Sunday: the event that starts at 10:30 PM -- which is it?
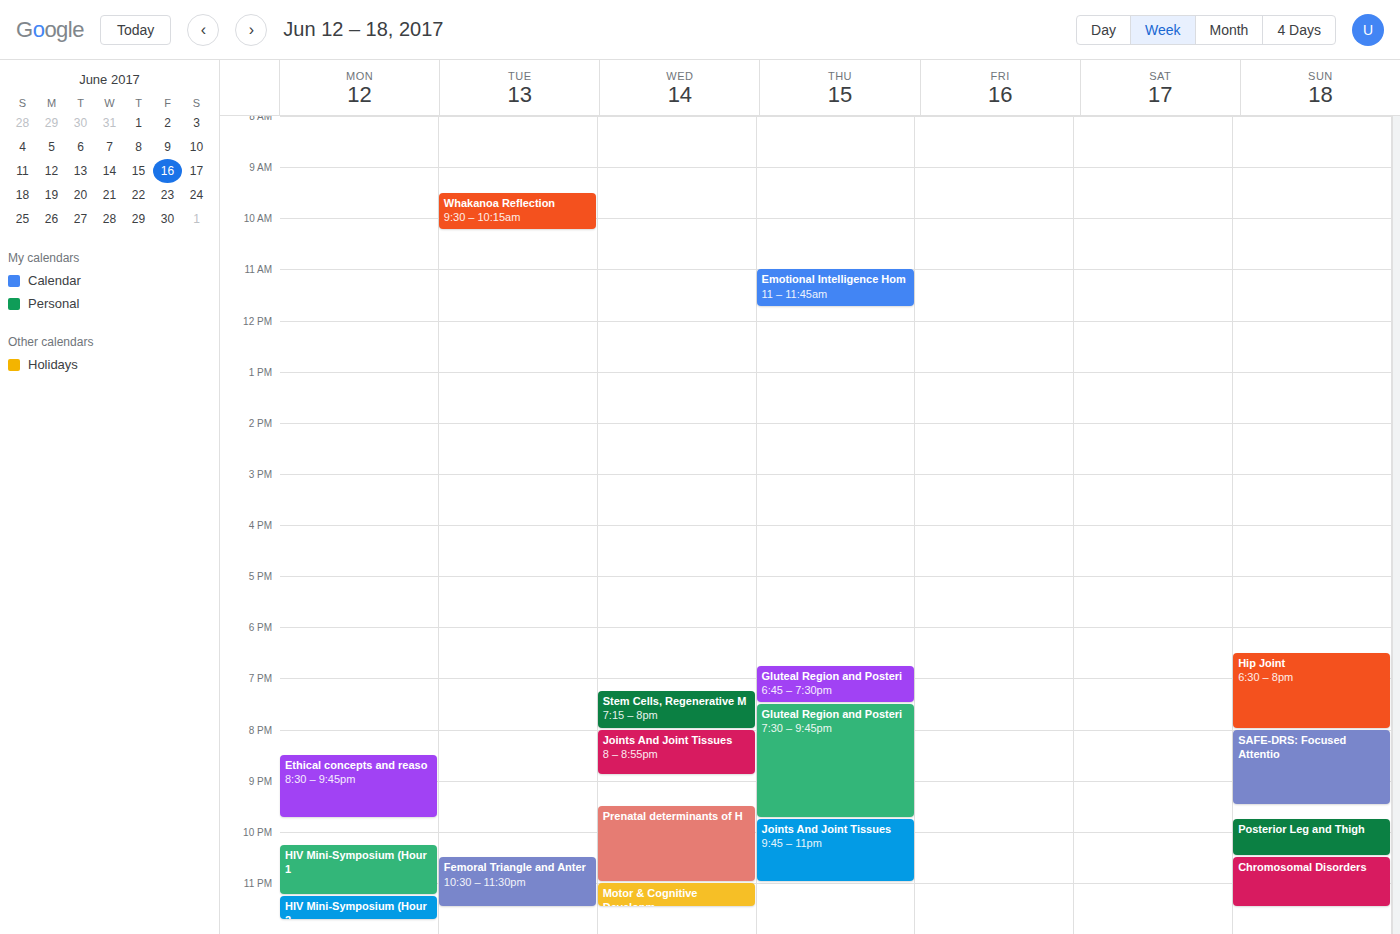
"Chromosomal Disorders"